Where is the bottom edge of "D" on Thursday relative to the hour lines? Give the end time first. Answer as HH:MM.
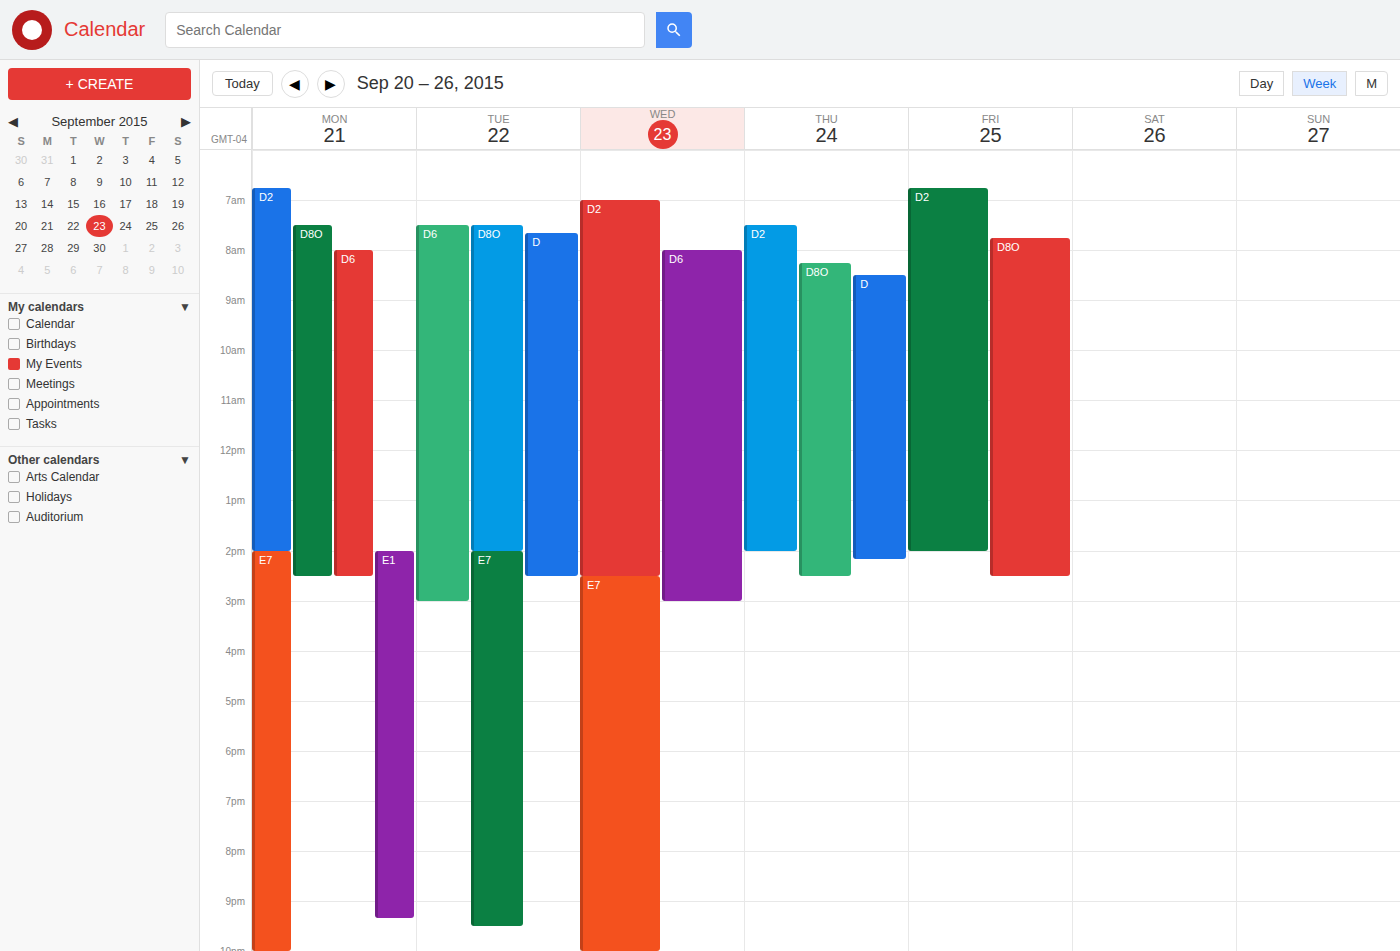
14:10 -- neither: 10 minutes below the 14:00 line and 50 minutes above the 15:00 line.